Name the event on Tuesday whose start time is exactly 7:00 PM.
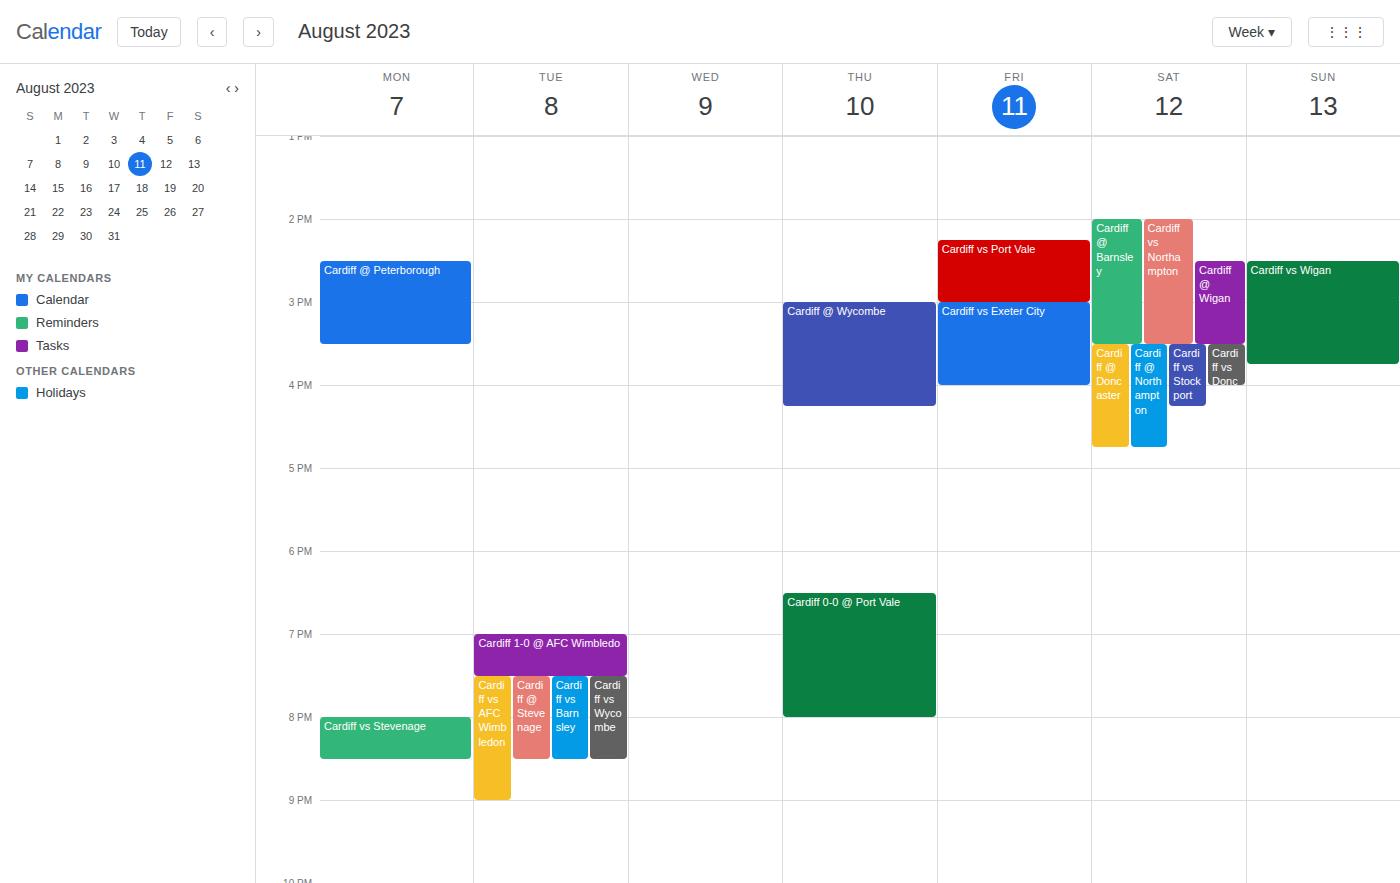
"Cardiff 1-0 @ AFC Wimbledo"